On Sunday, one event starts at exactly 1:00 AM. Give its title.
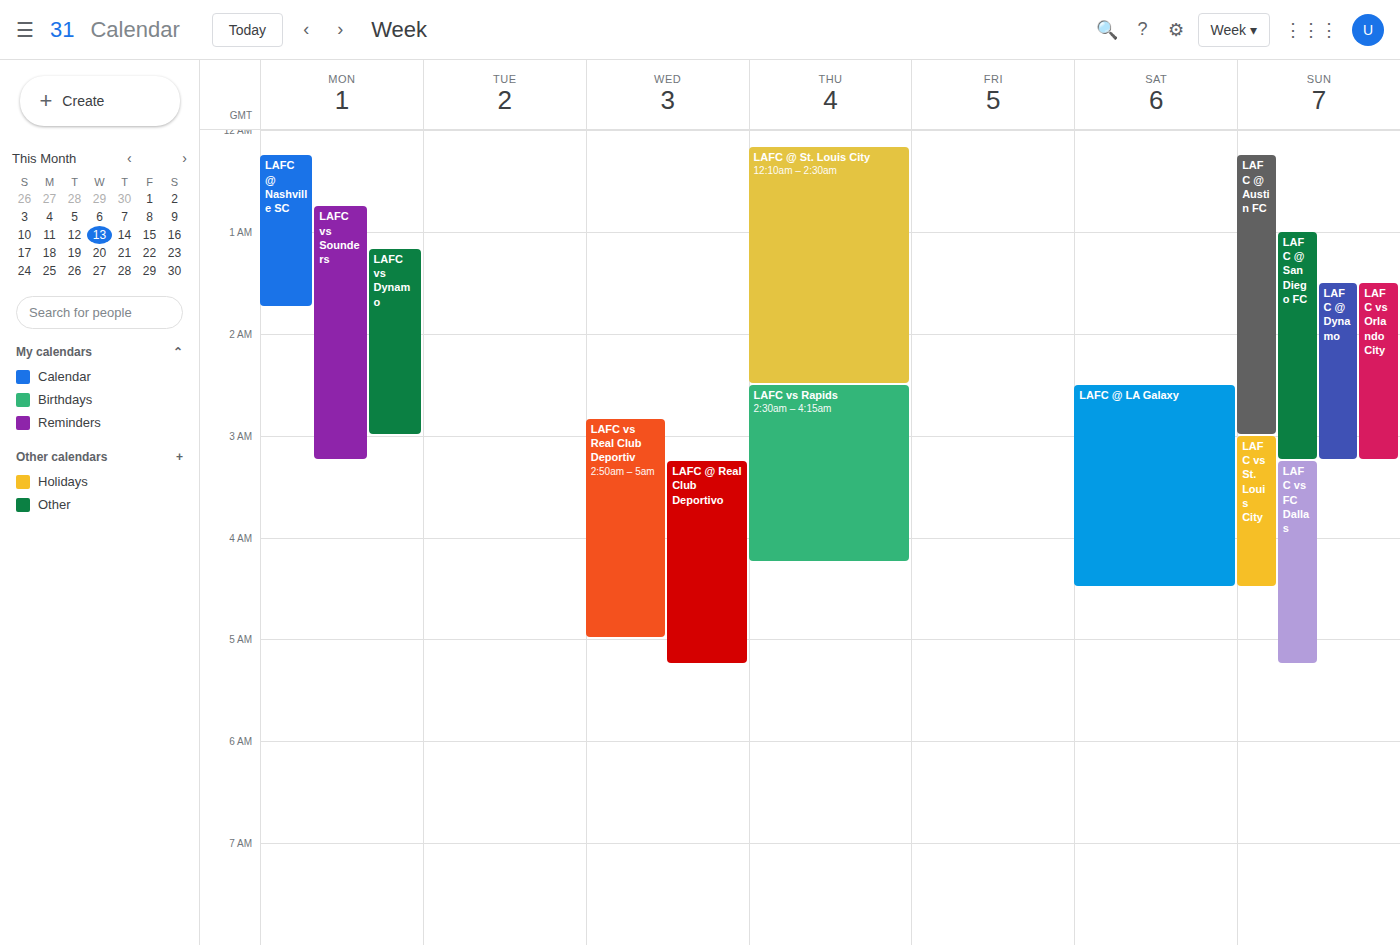
"LAFC @ San Diego FC"